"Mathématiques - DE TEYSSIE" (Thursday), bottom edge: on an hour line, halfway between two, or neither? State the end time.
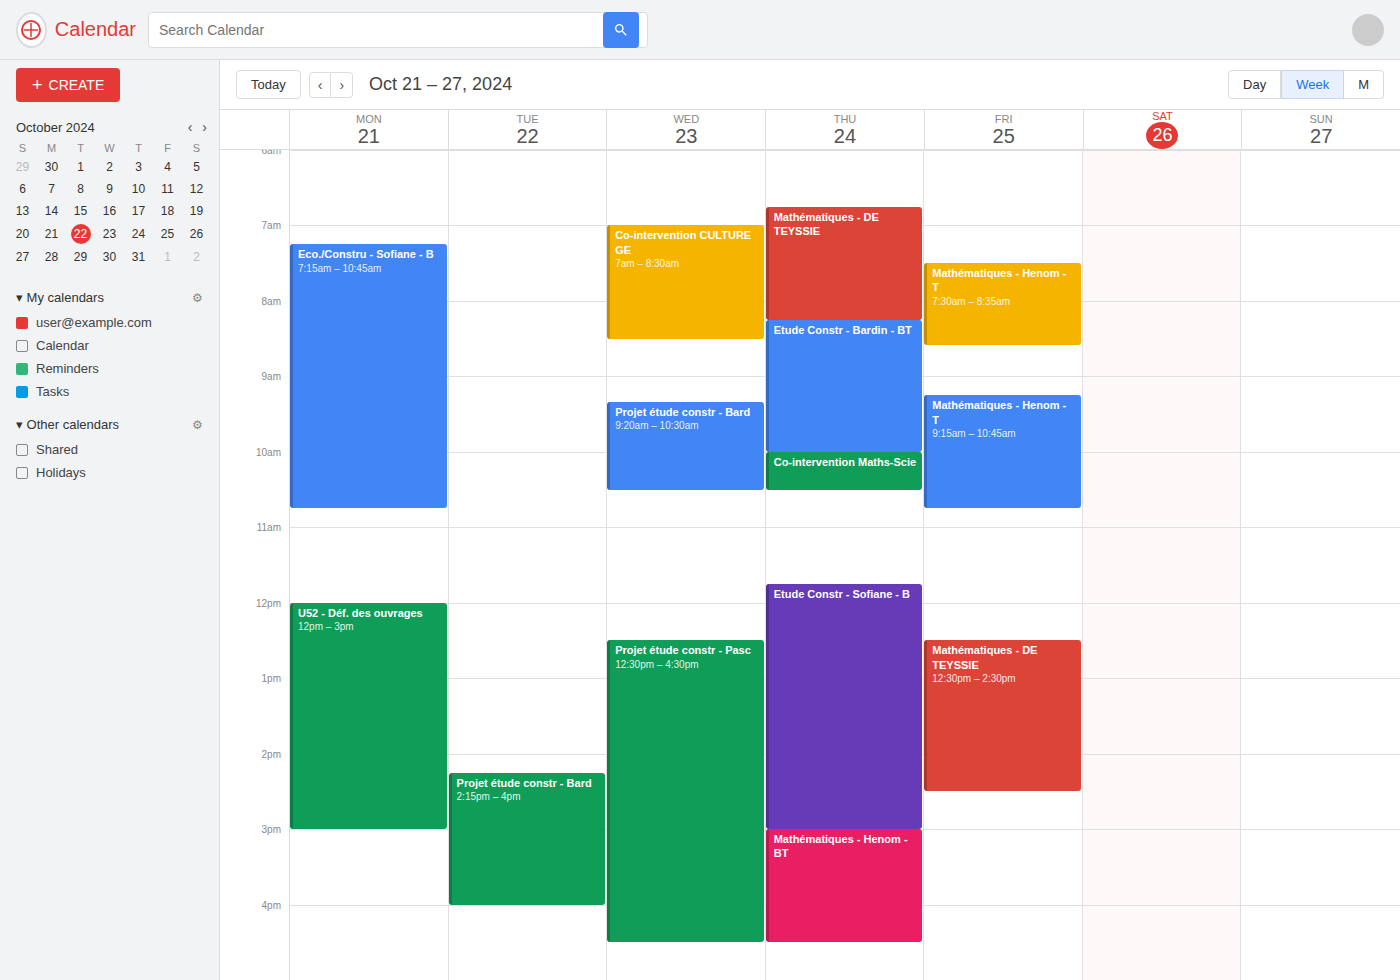
8:15 AM -- neither: a quarter of the way from the 8 AM line to the 9 AM line.